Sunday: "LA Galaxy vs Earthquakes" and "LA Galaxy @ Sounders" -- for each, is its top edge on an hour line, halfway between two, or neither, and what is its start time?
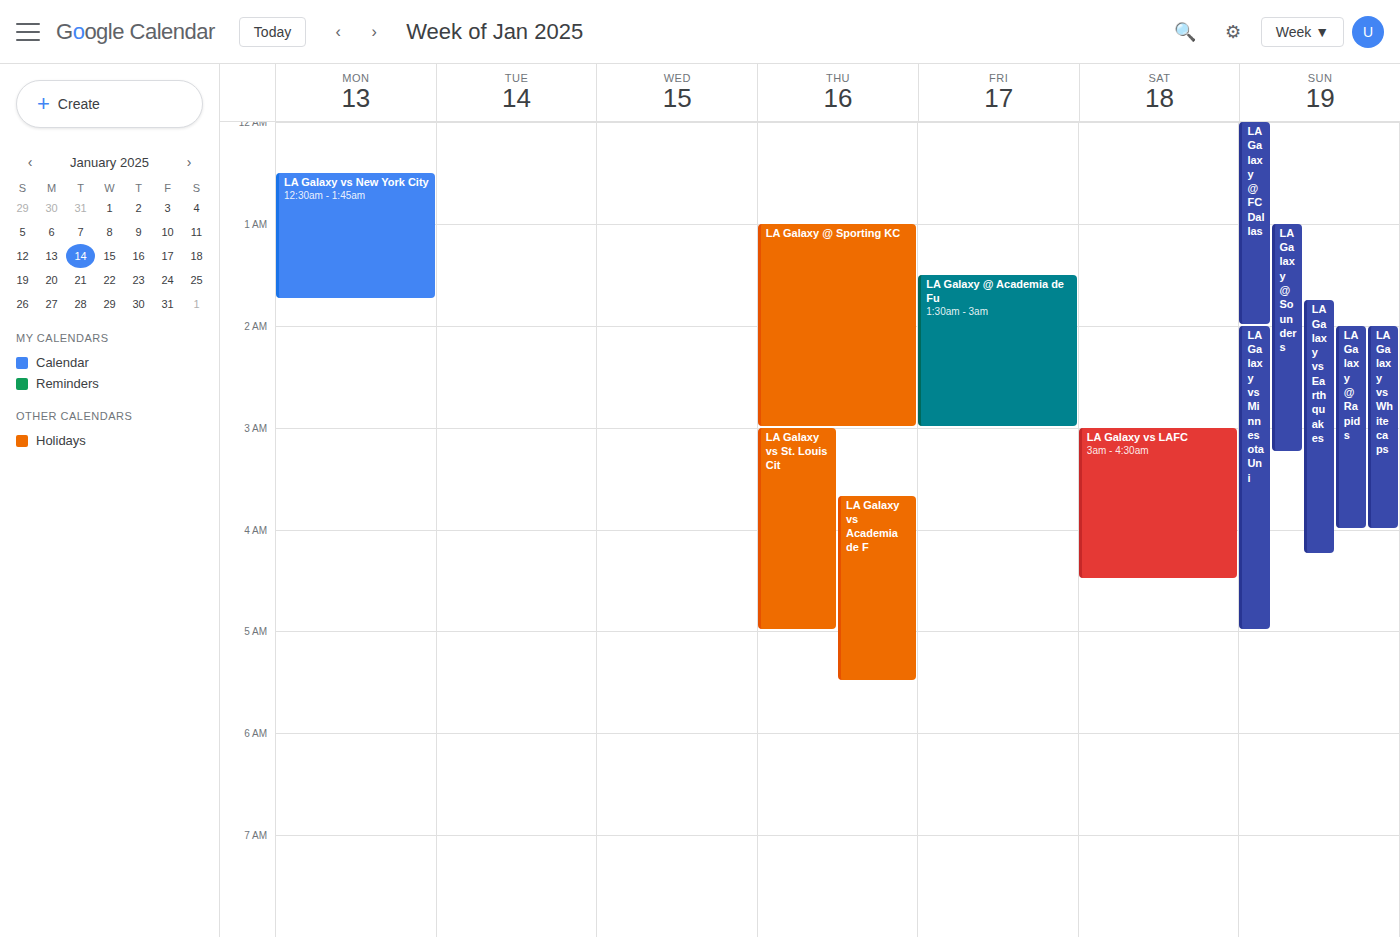
"LA Galaxy vs Earthquakes": 1:45 AM, neither: three quarters of the way from the 1 AM line to the 2 AM line. "LA Galaxy @ Sounders": 1:00 AM, exactly on the 1 AM line.